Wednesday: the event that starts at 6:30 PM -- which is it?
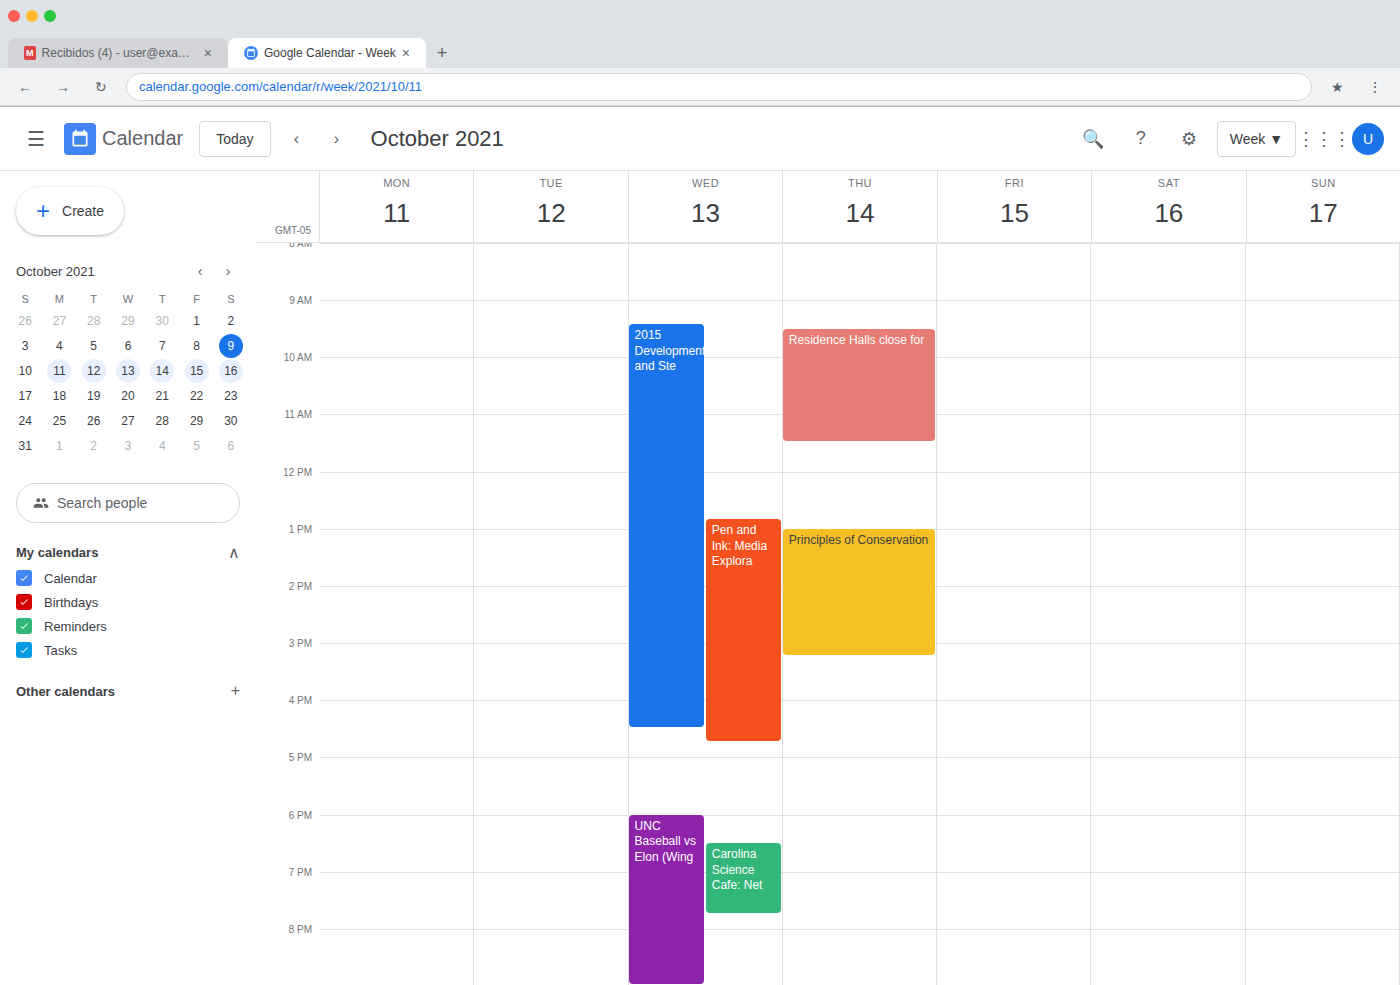
"Carolina Science Cafe: Net"